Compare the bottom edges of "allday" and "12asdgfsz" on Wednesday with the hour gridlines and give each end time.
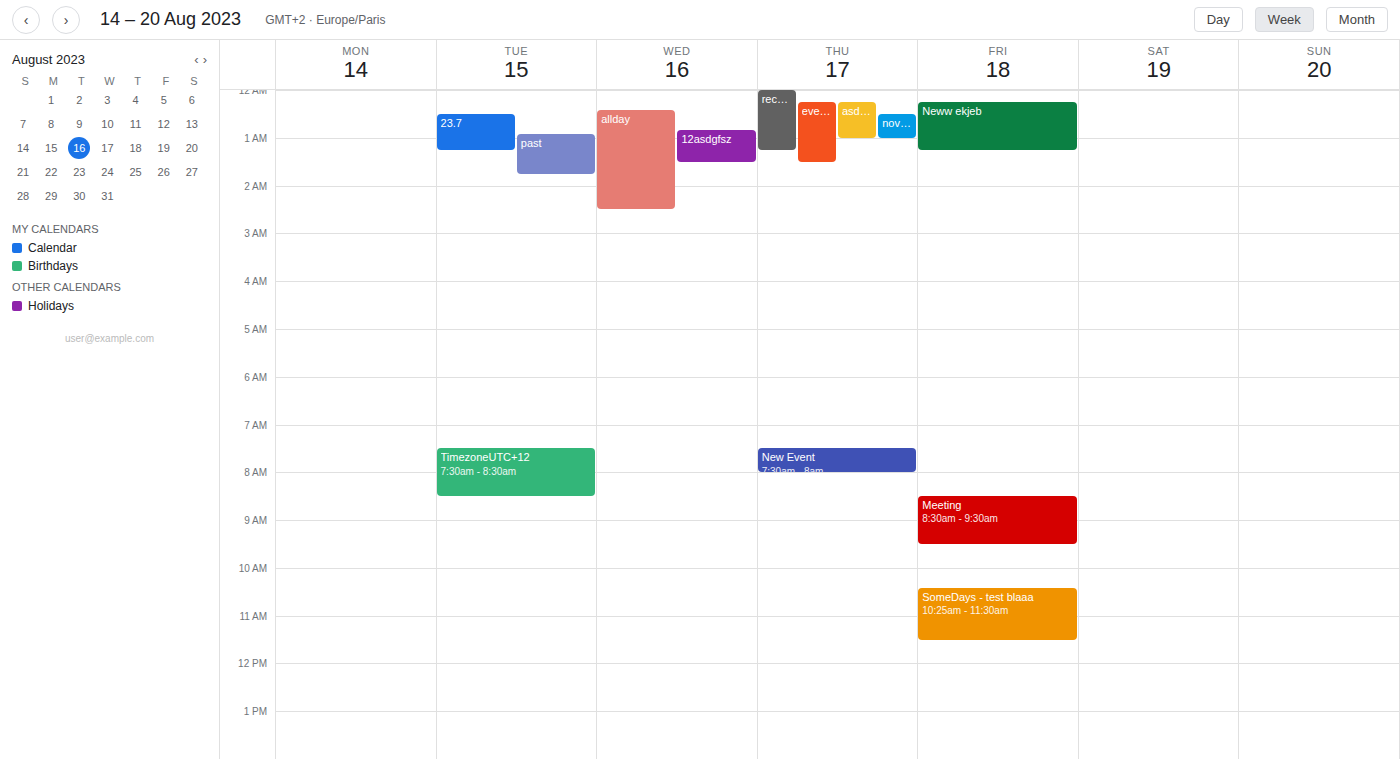
"allday": 2:30 AM, halfway between the 2 AM and 3 AM lines. "12asdgfsz": 1:30 AM, halfway between the 1 AM and 2 AM lines.